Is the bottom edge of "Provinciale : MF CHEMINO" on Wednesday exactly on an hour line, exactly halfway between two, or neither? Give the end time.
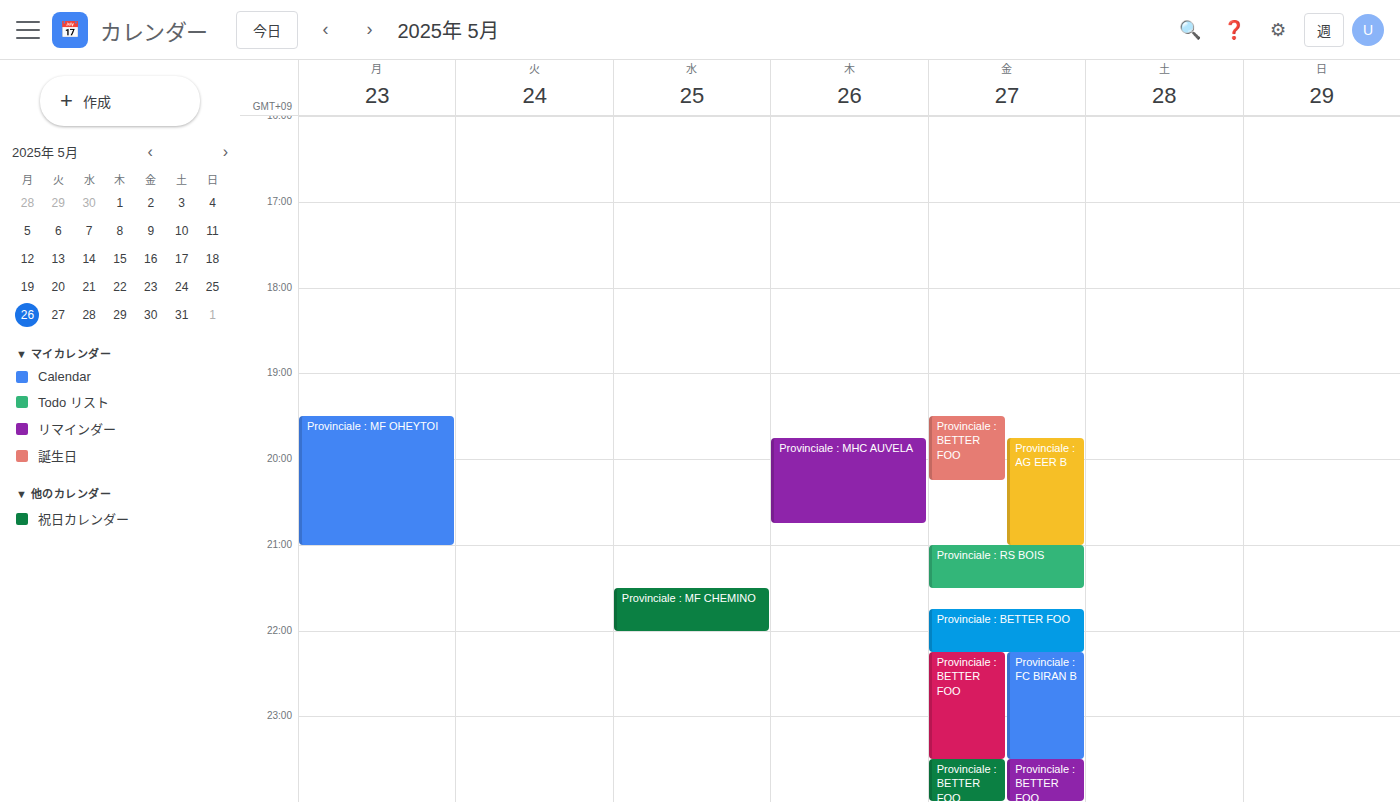
10:00 PM -- exactly on the 10 PM line.